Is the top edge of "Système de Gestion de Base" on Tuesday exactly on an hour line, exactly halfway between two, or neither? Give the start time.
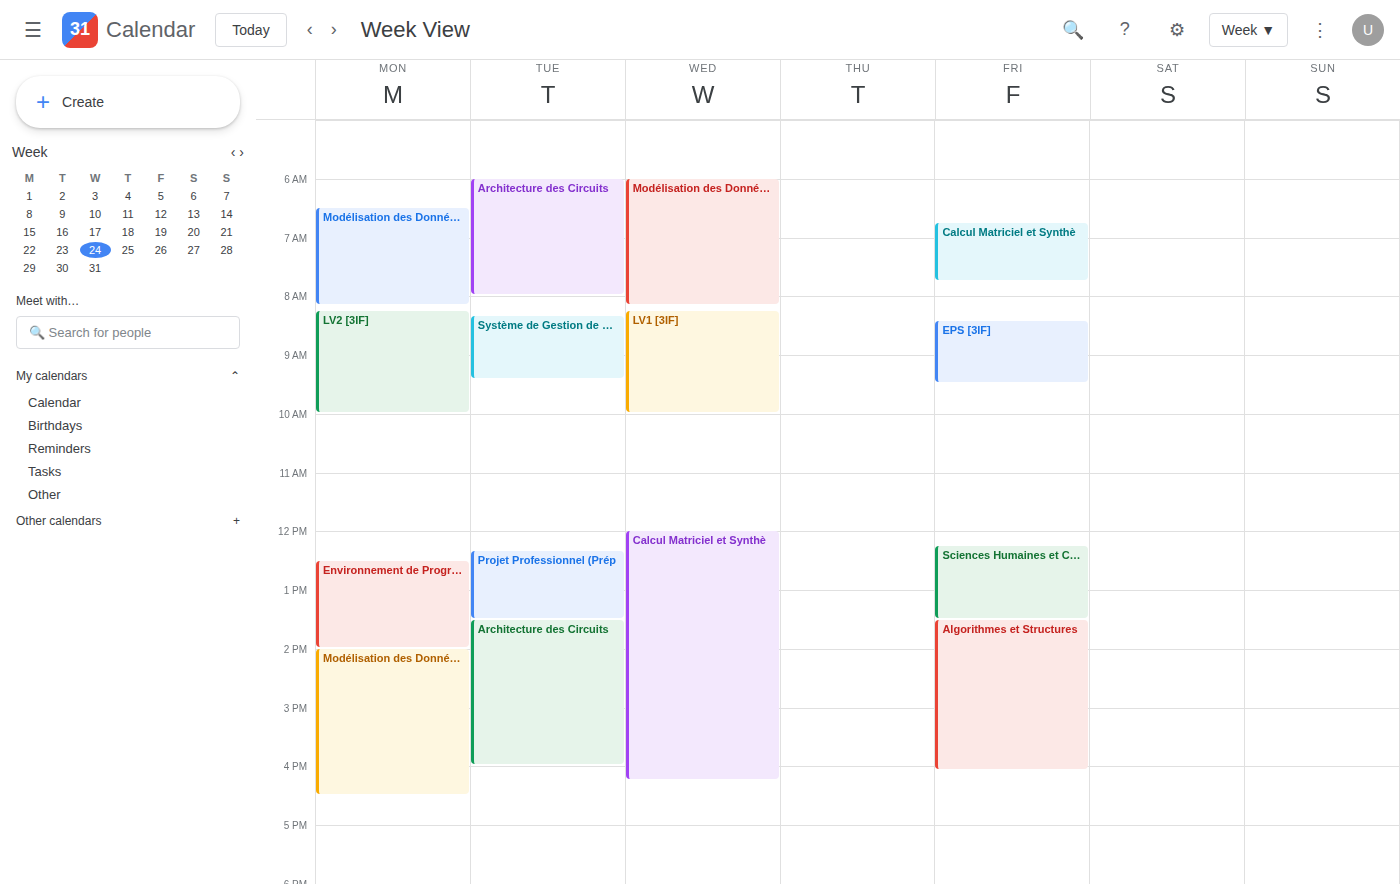
8:20 AM -- neither: 20 minutes below the 8 AM line and 40 minutes above the 9 AM line.